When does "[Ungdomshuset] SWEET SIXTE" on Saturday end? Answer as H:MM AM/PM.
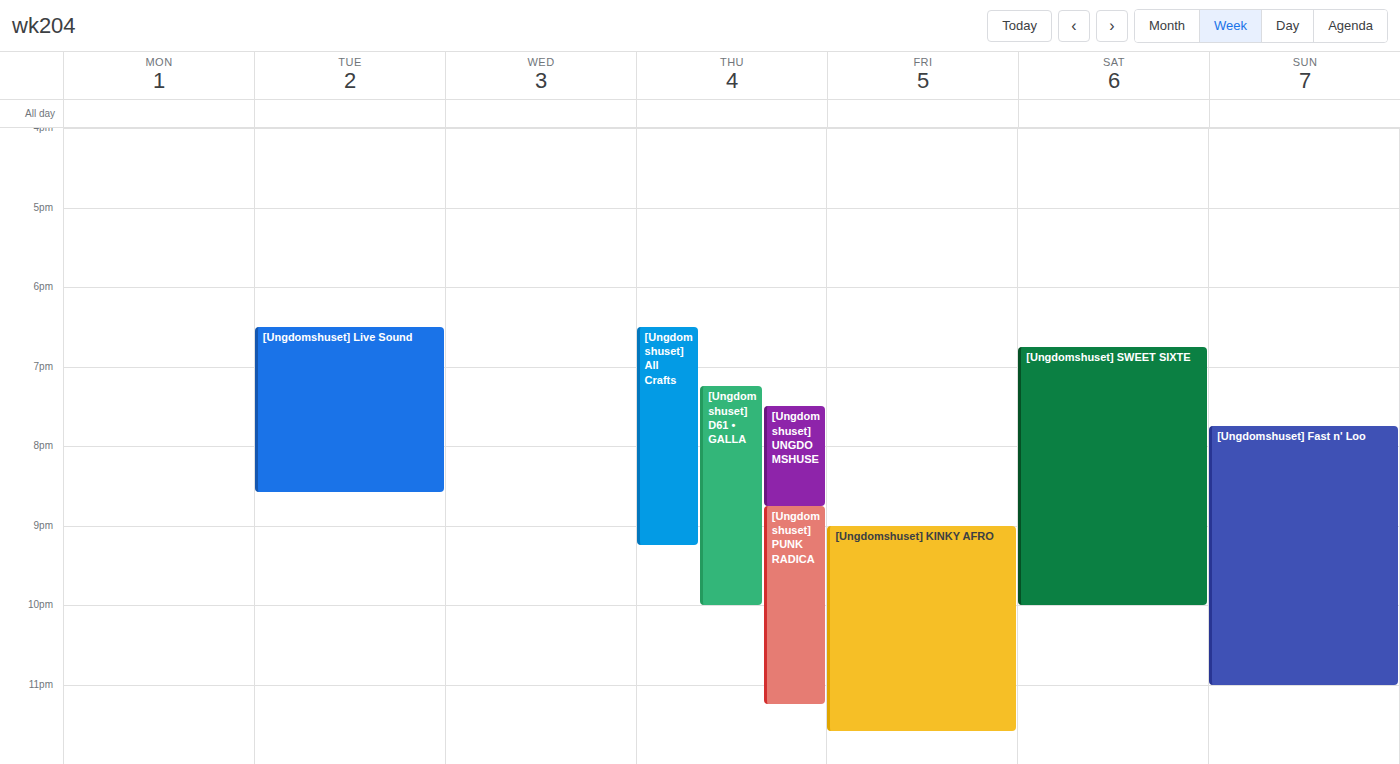
10:00 PM